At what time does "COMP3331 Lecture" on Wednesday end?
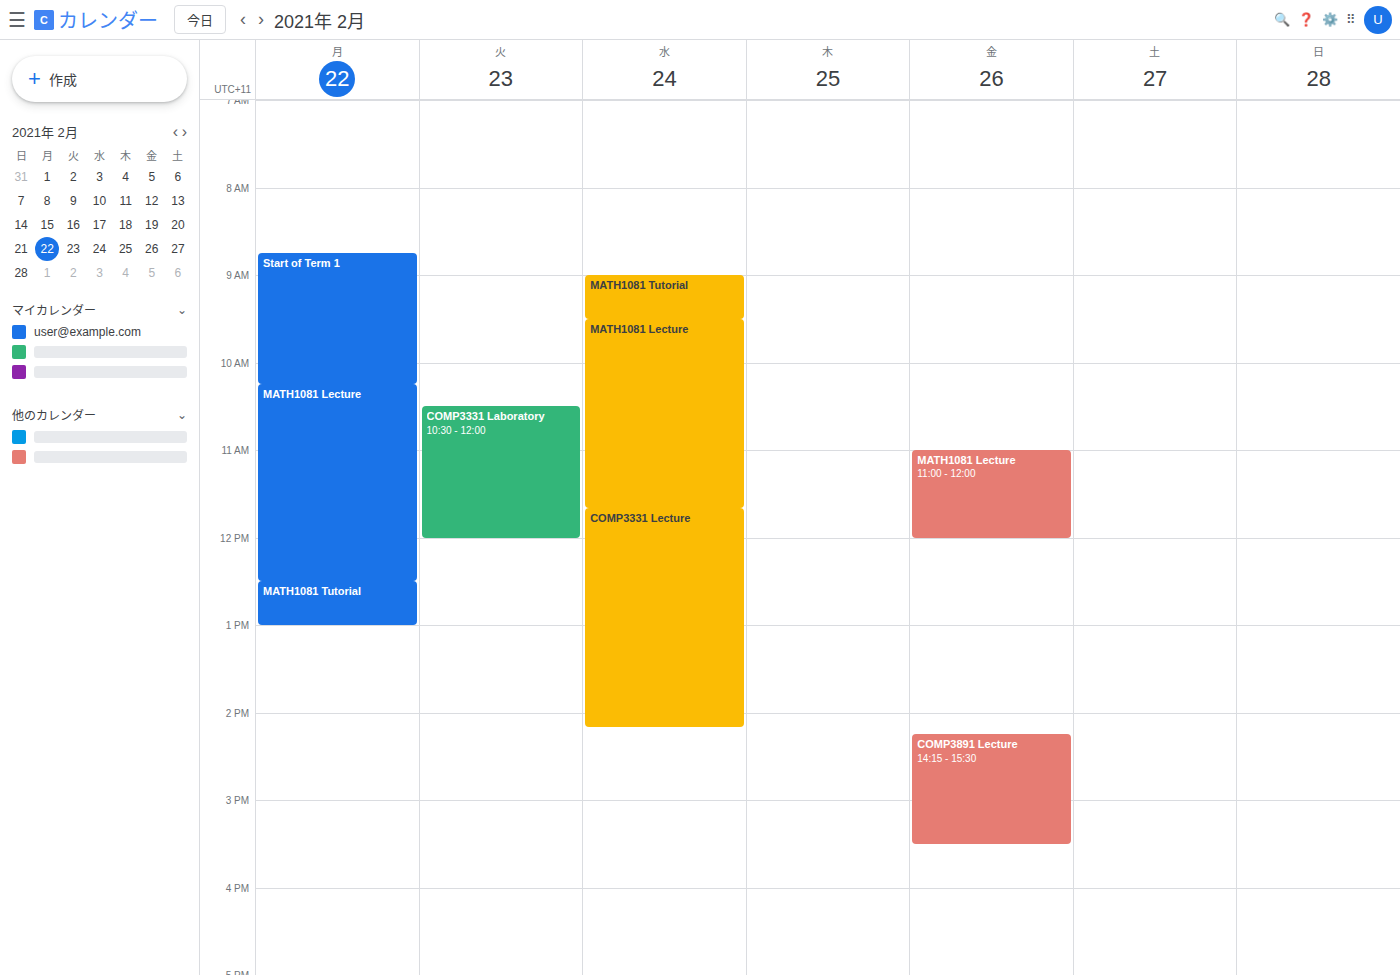
2:10 PM